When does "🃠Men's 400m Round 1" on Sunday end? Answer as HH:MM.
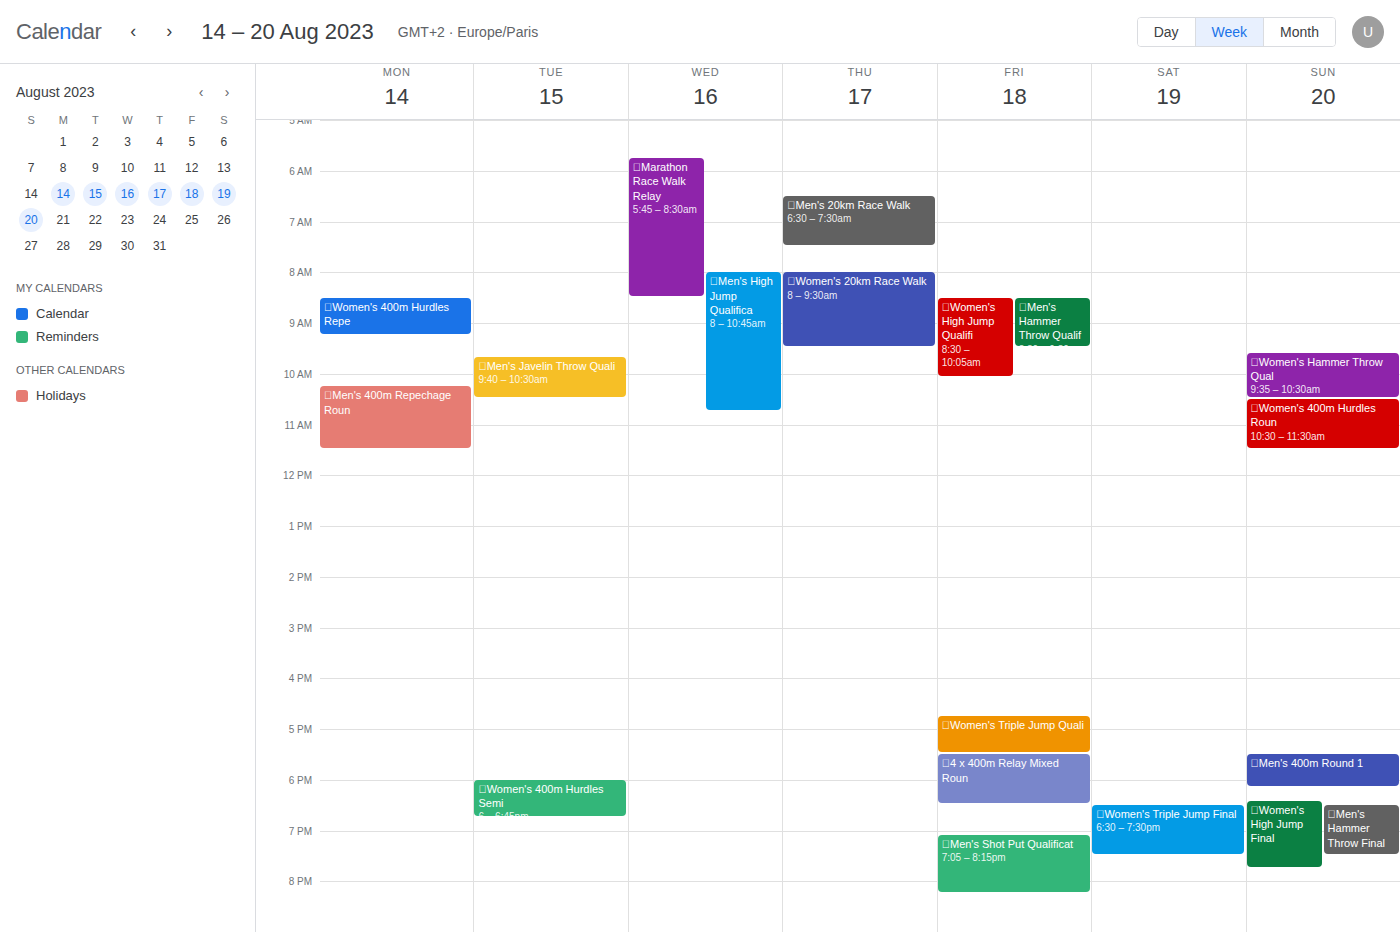
18:10